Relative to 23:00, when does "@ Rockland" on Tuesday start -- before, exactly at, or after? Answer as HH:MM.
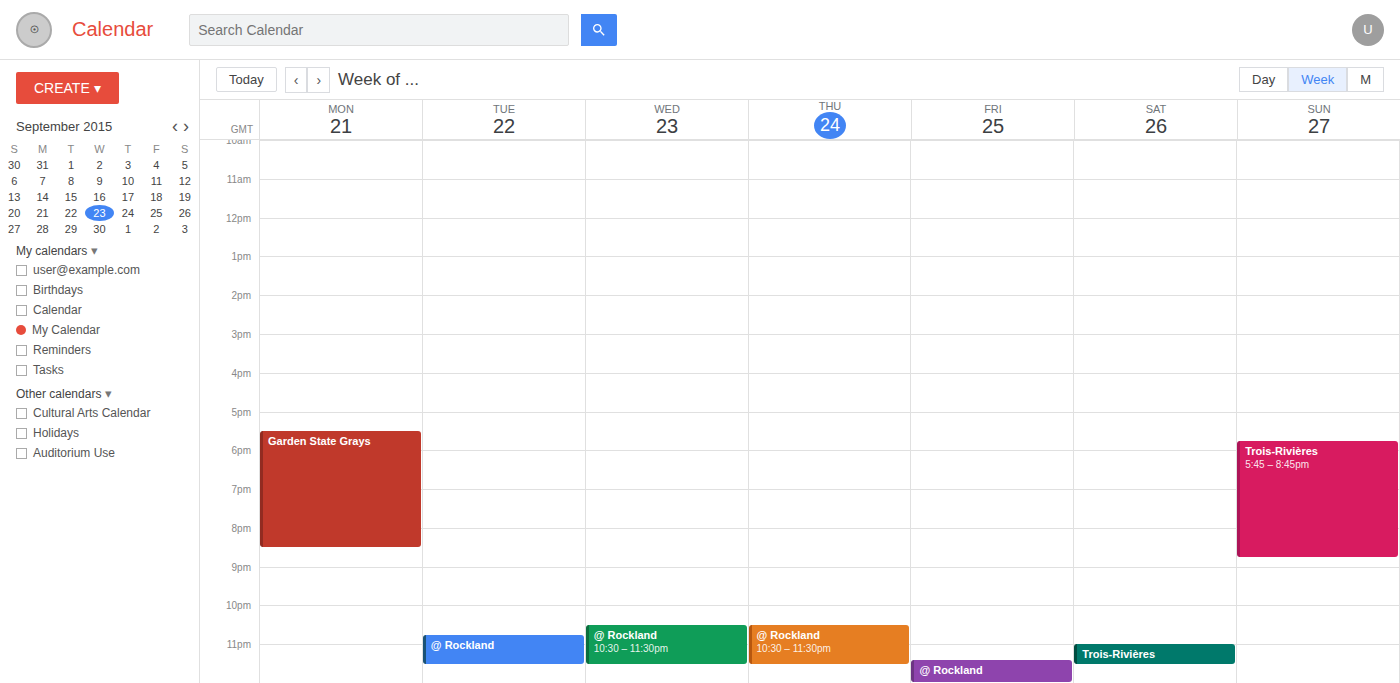
22:45 -- before 23:00, 15 minutes above the 23:00 line.